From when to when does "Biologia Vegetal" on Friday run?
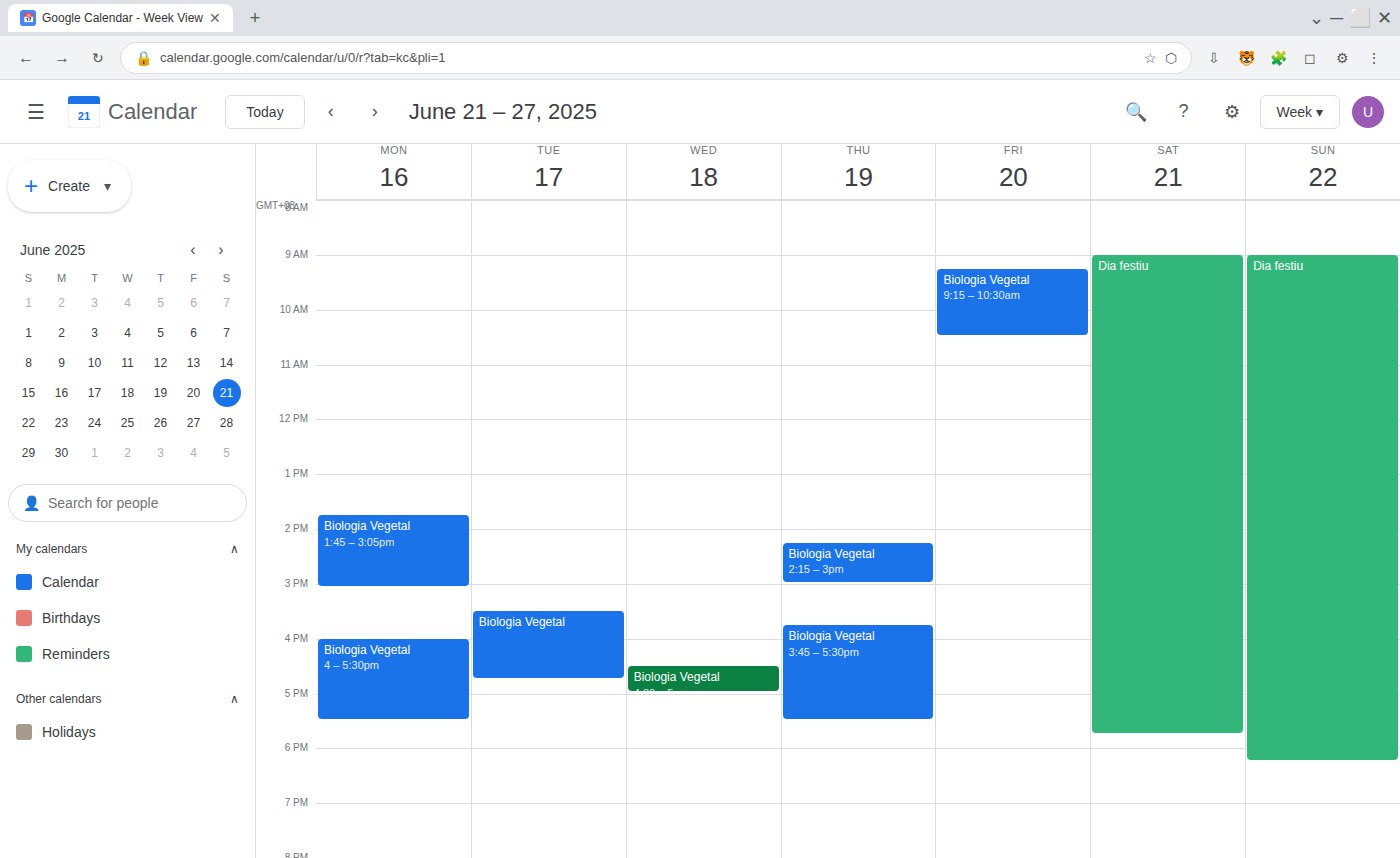
9:15 AM to 10:30 AM